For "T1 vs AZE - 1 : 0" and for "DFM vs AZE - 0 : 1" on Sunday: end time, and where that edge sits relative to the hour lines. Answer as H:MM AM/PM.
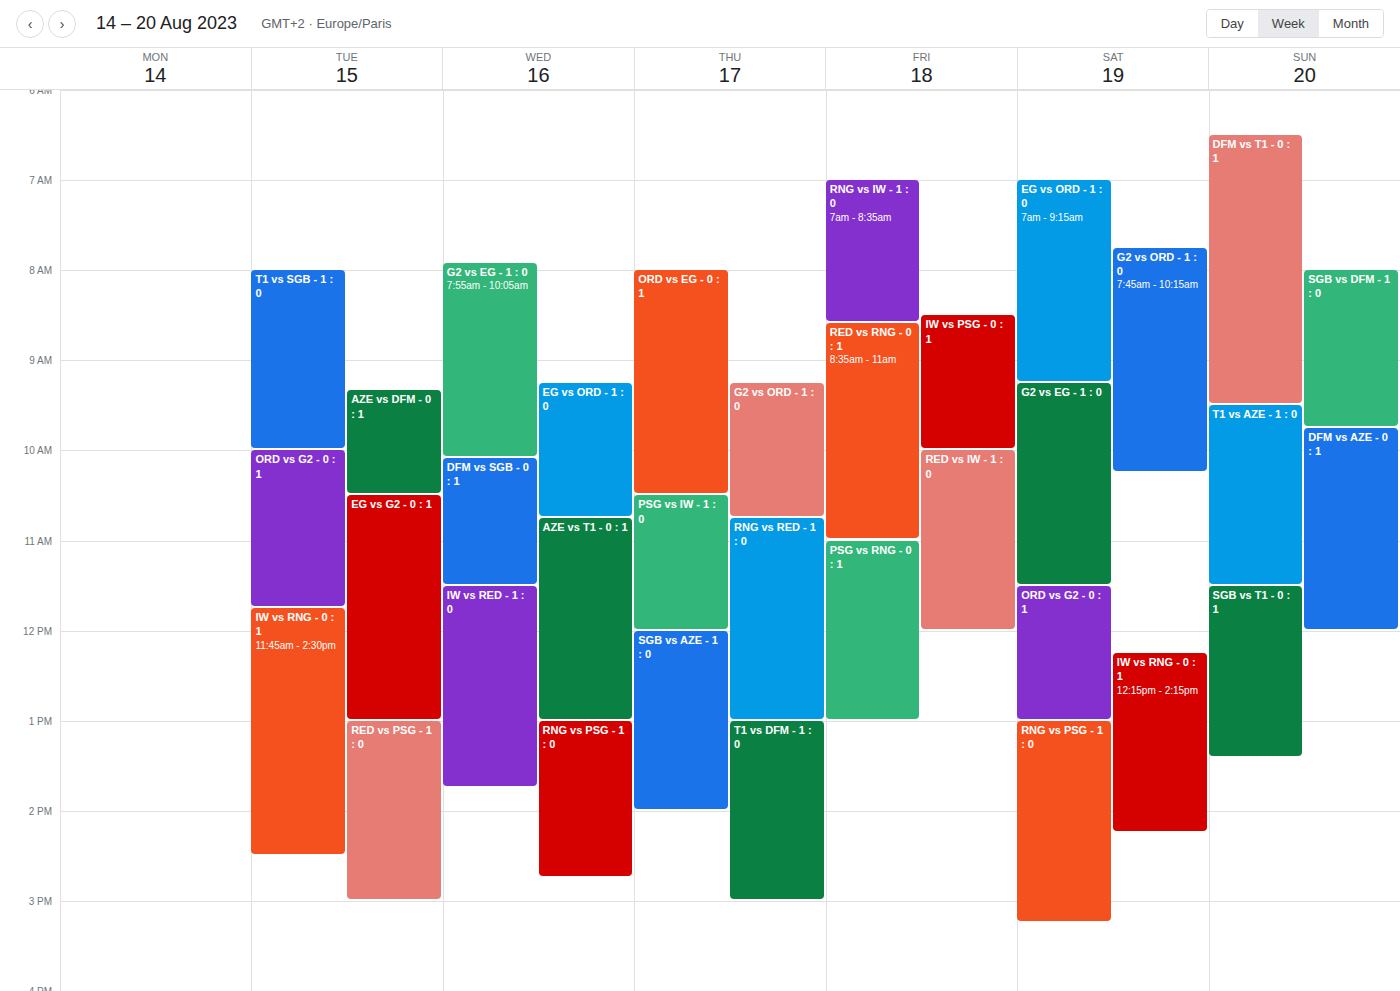
"T1 vs AZE - 1 : 0": 11:30 AM, halfway between the 11 AM and 12 PM lines. "DFM vs AZE - 0 : 1": 12:00 PM, exactly on the 12 PM line.